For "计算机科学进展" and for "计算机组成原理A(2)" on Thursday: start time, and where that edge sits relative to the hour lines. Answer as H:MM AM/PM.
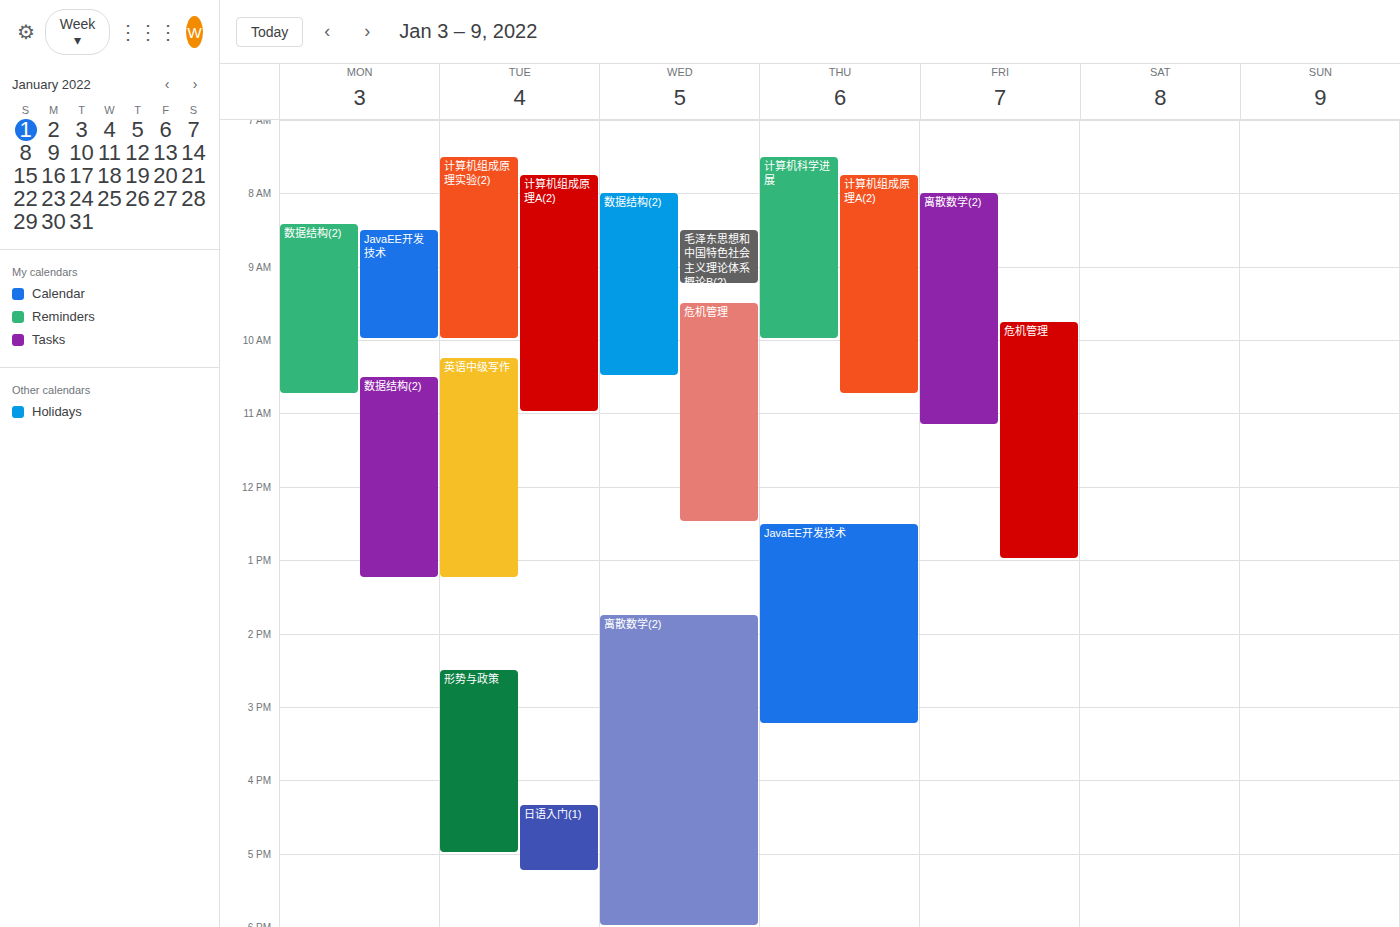
"计算机科学进展": 7:30 AM, halfway between the 7 AM and 8 AM lines. "计算机组成原理A(2)": 7:45 AM, neither: three quarters of the way from the 7 AM line to the 8 AM line.